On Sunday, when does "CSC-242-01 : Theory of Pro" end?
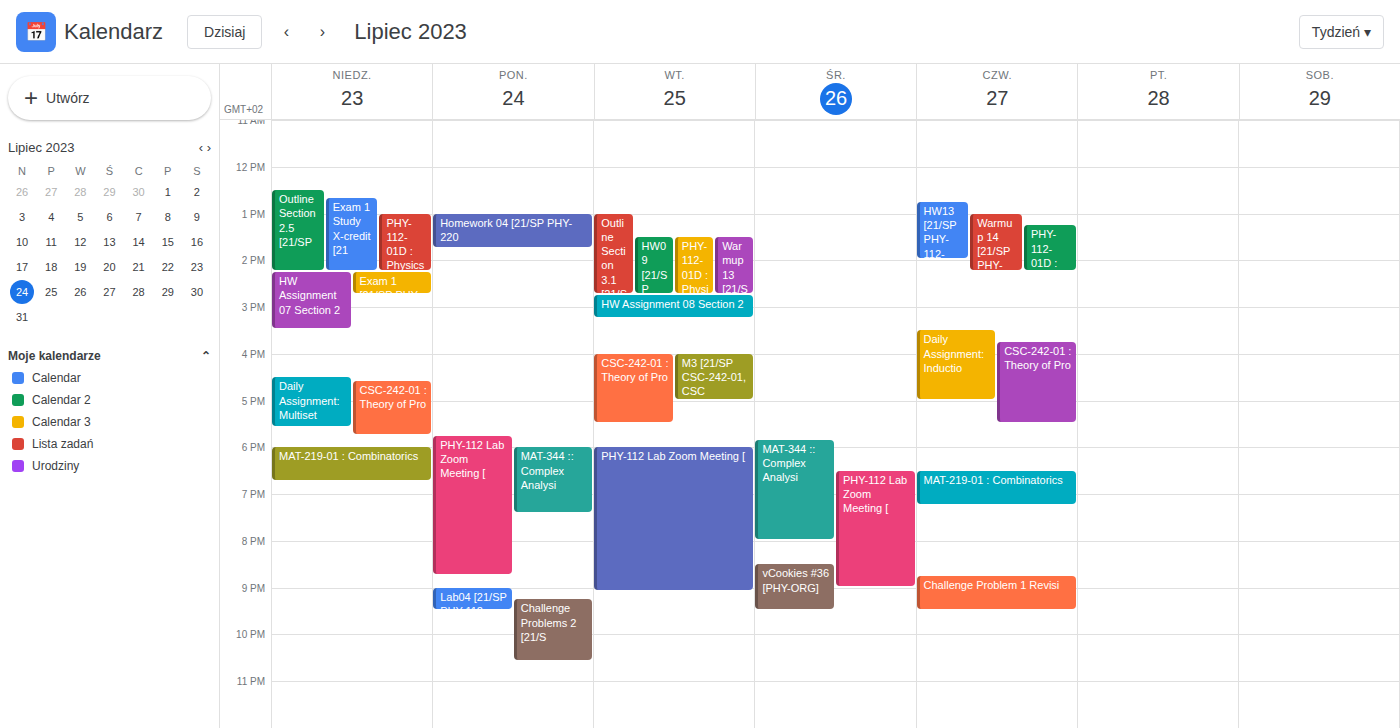
5:45 PM